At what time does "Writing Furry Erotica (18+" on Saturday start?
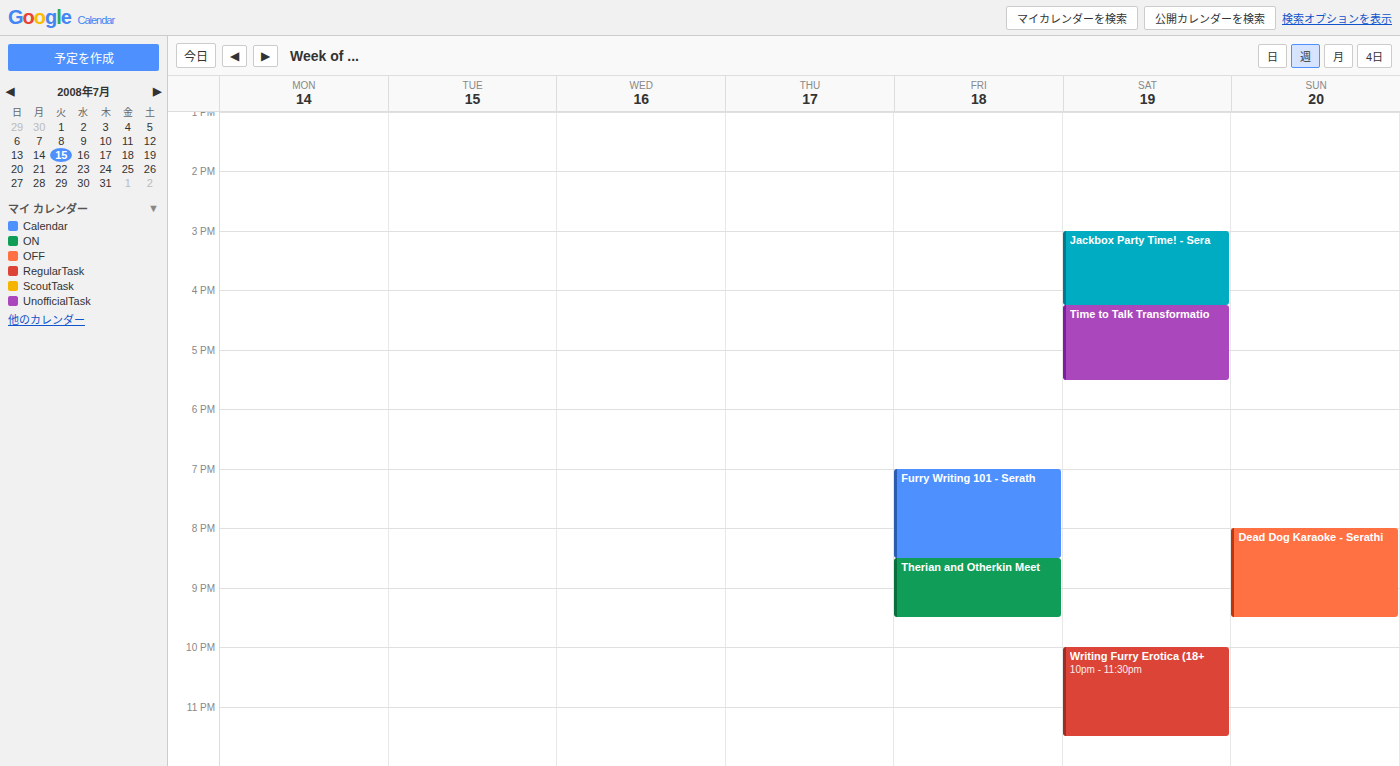
10:00 PM